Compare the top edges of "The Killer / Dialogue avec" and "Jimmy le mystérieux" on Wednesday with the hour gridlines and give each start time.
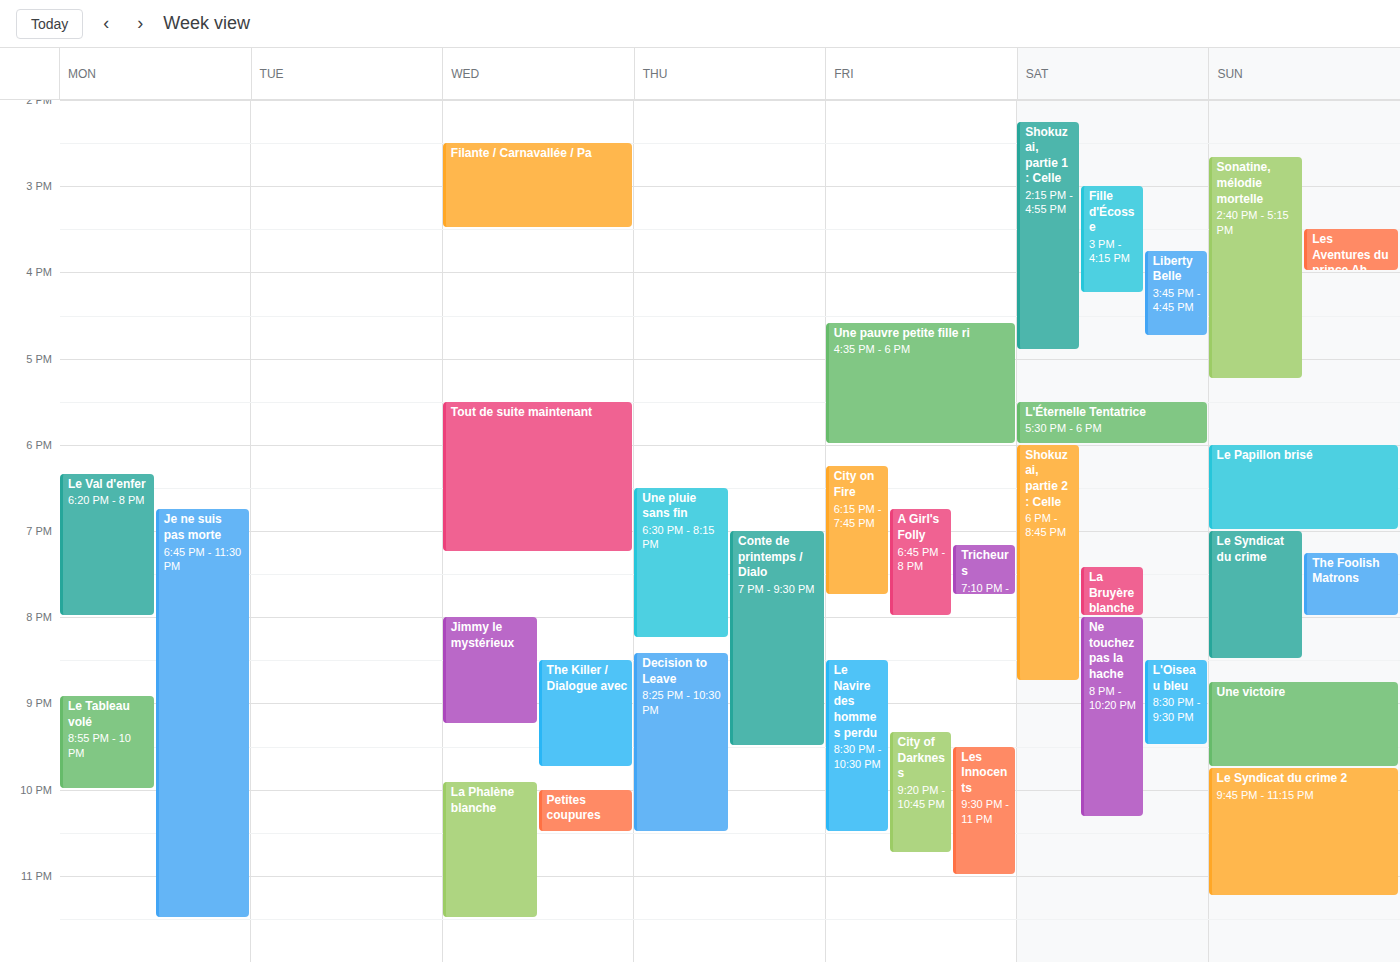
"The Killer / Dialogue avec": 8:30 PM, halfway between the 8 PM and 9 PM lines. "Jimmy le mystérieux": 8:00 PM, exactly on the 8 PM line.